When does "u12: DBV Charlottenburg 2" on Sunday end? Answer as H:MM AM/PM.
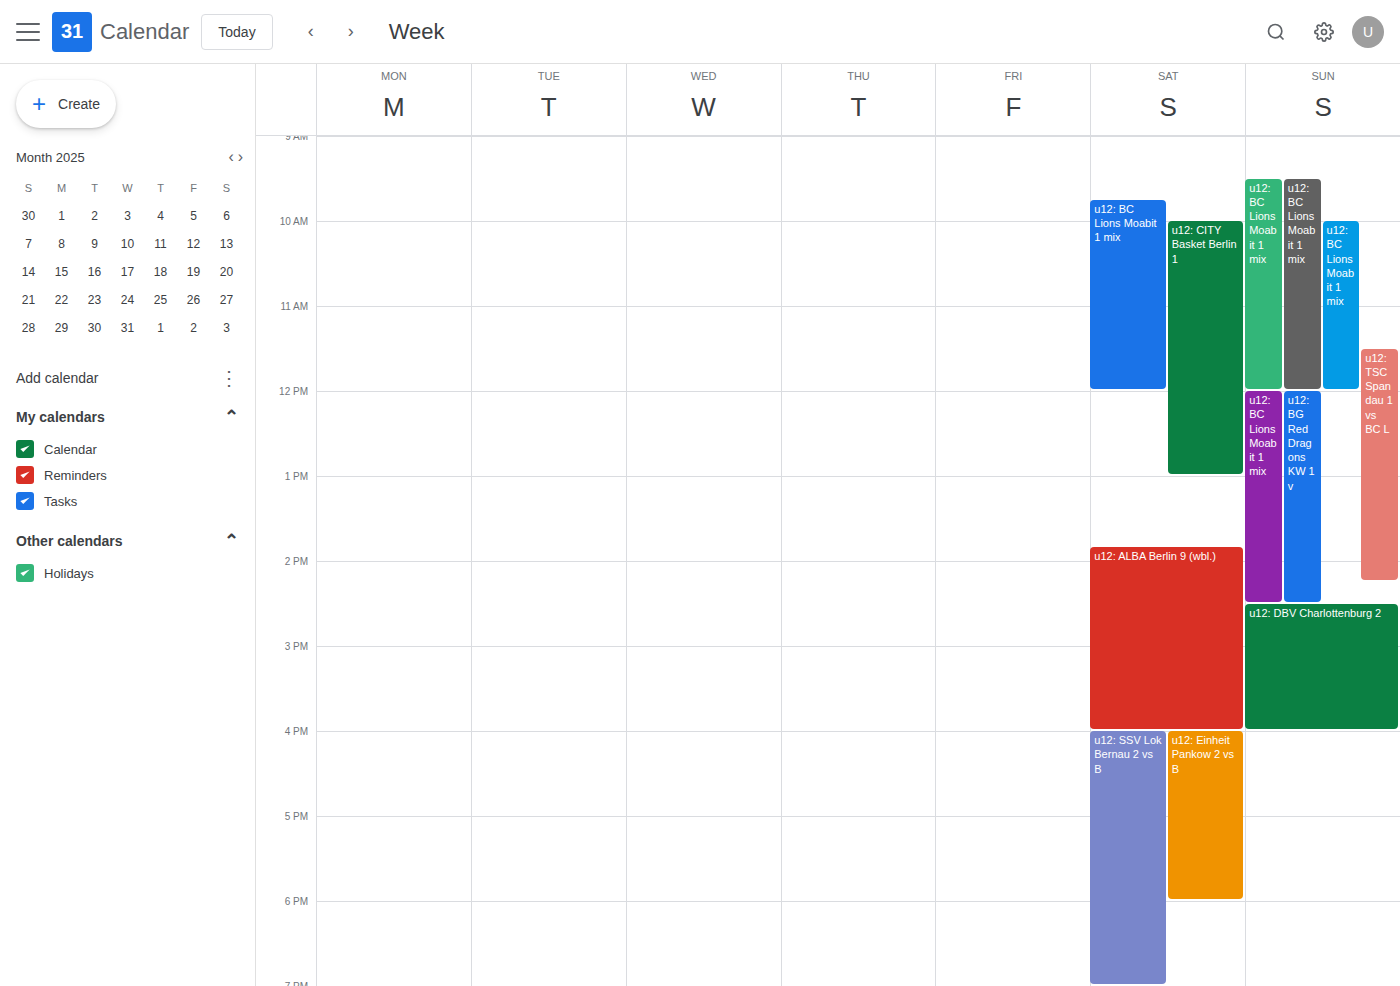
4:00 PM